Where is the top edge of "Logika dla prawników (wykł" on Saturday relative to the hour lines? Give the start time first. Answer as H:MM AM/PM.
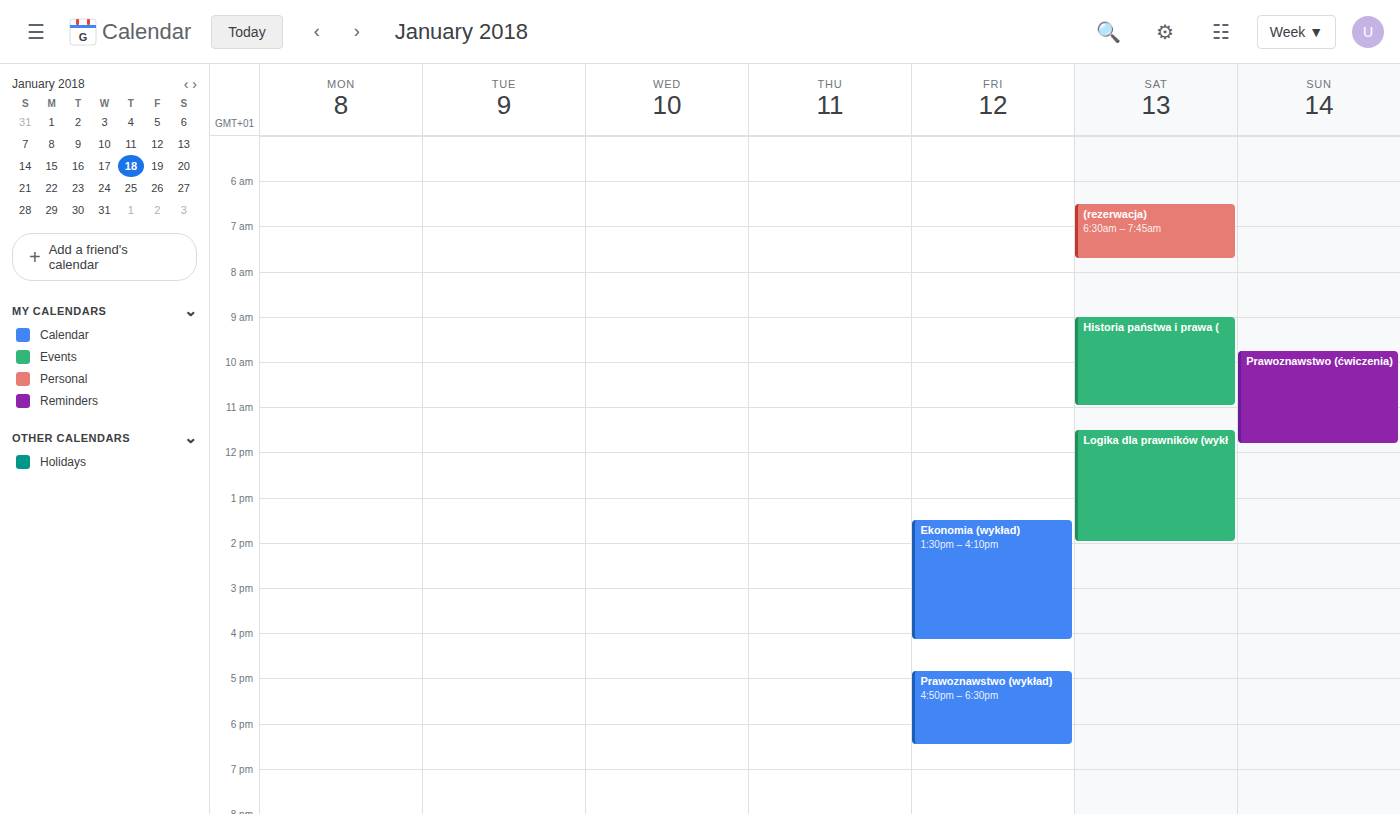
11:30 AM -- halfway between the 11 AM and 12 PM lines.